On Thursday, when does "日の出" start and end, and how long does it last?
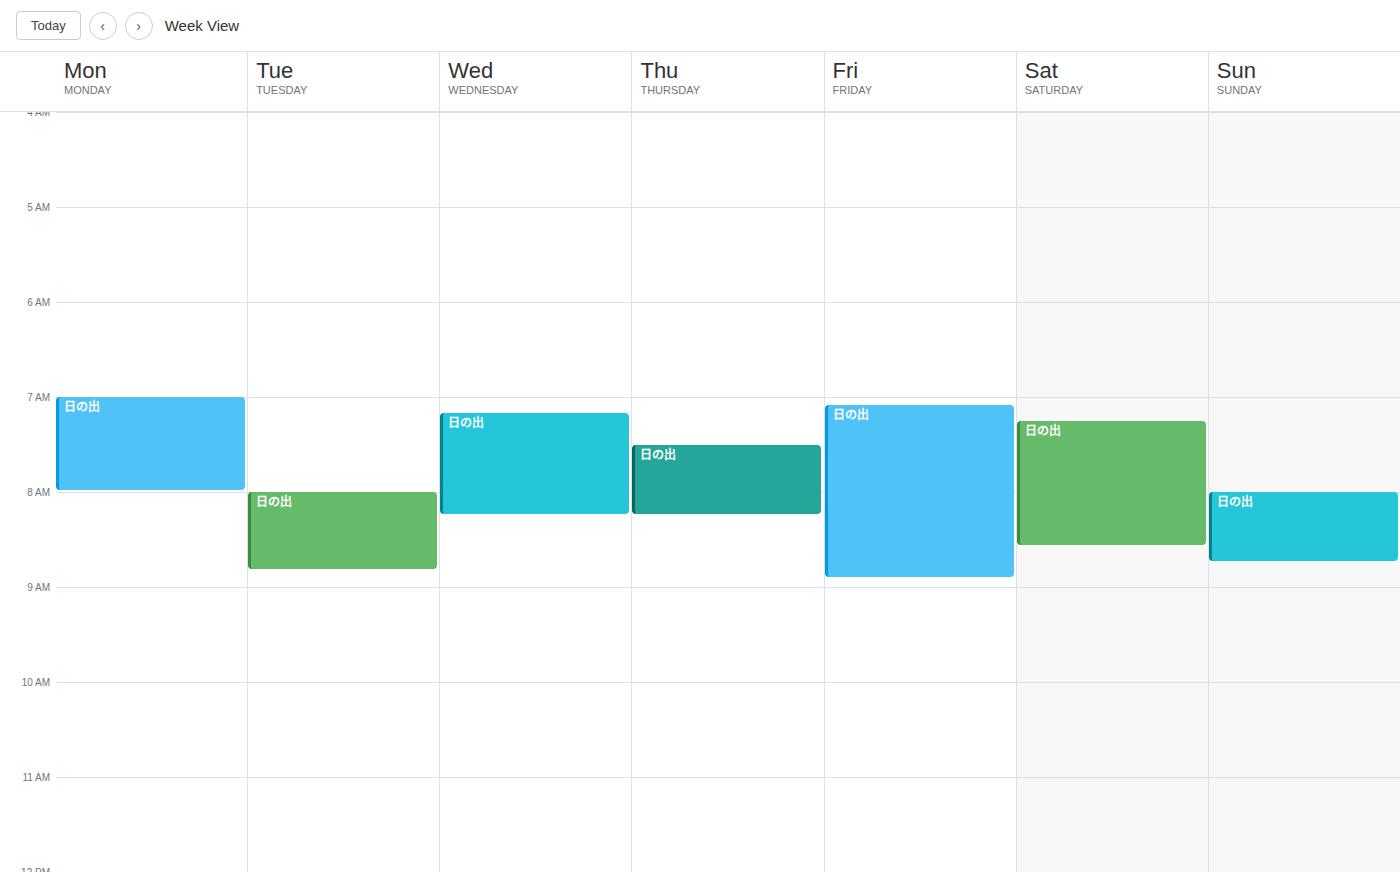
07:30 to 08:15, 45 minutes